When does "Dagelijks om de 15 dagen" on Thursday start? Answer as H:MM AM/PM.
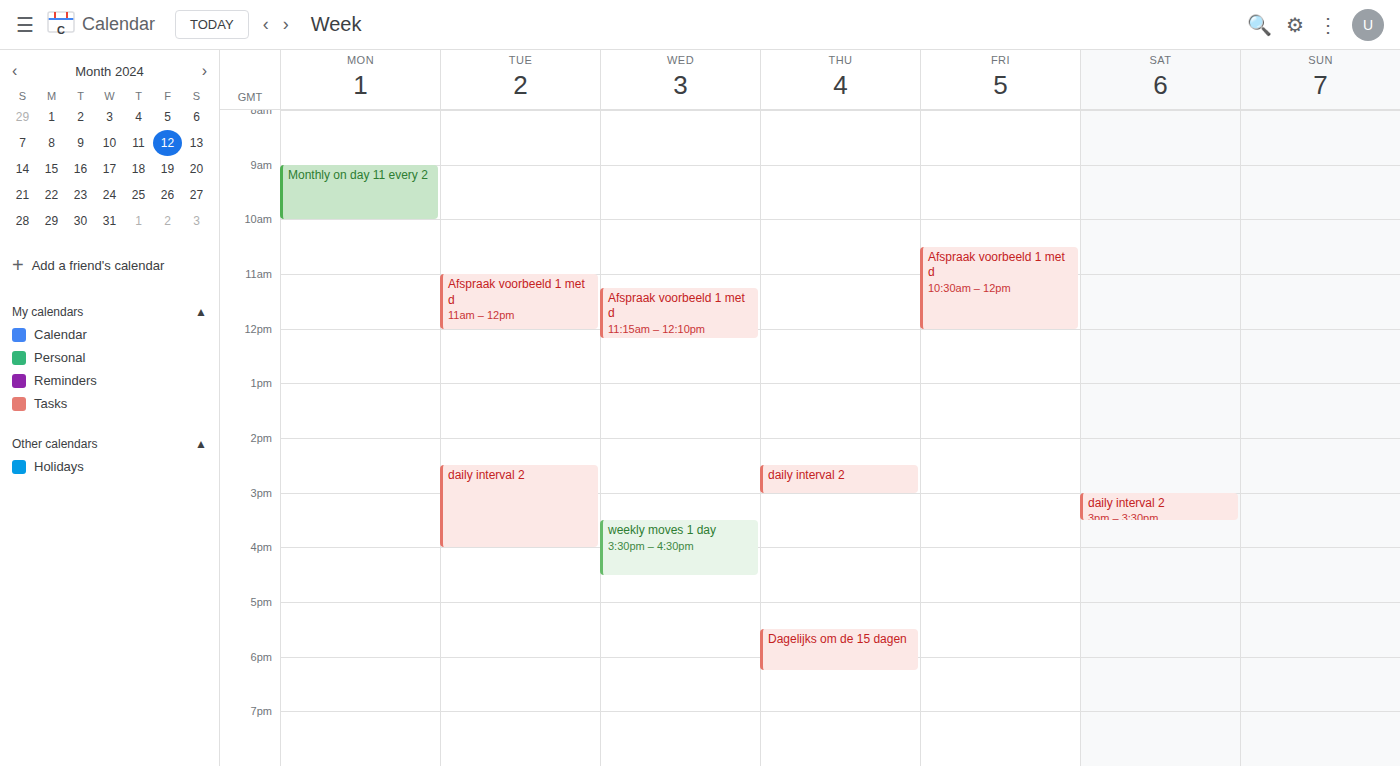
5:30 PM